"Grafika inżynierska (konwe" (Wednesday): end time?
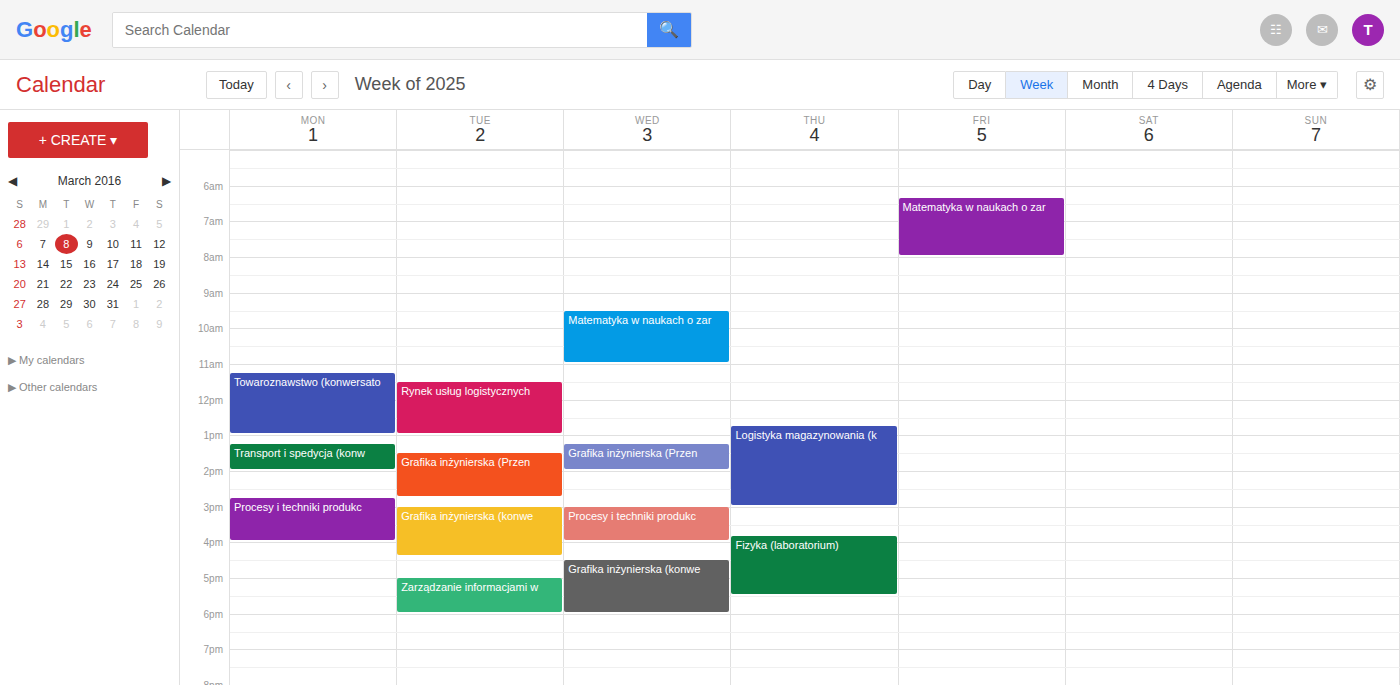
6:00 PM